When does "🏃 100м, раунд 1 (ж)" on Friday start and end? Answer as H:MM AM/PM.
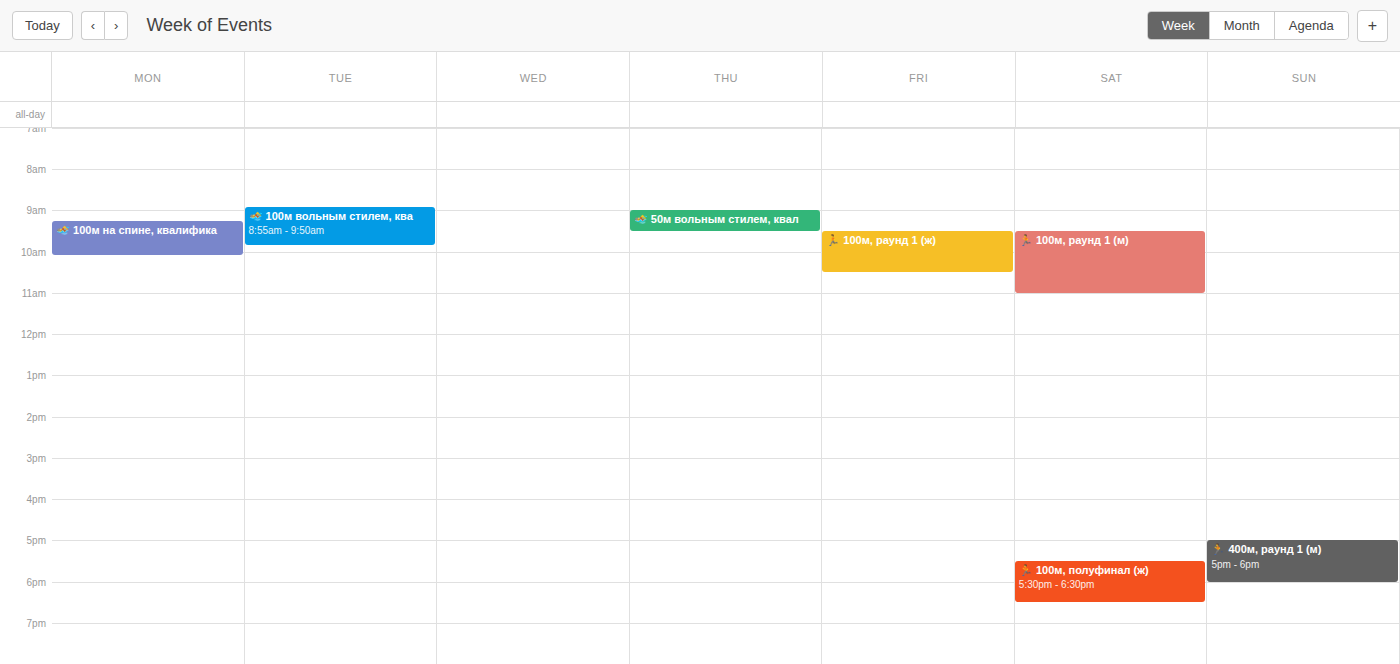
9:30 AM to 10:30 AM